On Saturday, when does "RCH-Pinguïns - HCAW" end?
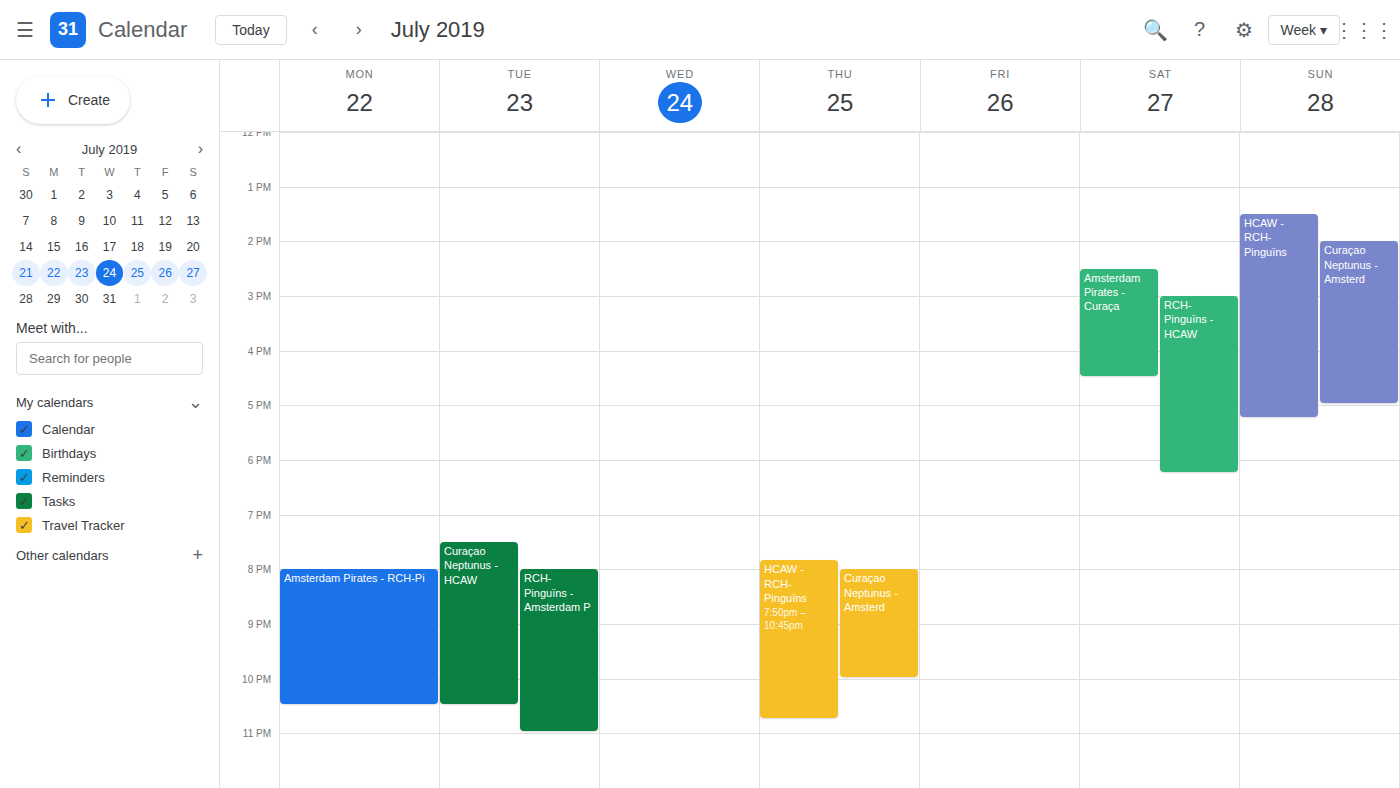
6:15 PM